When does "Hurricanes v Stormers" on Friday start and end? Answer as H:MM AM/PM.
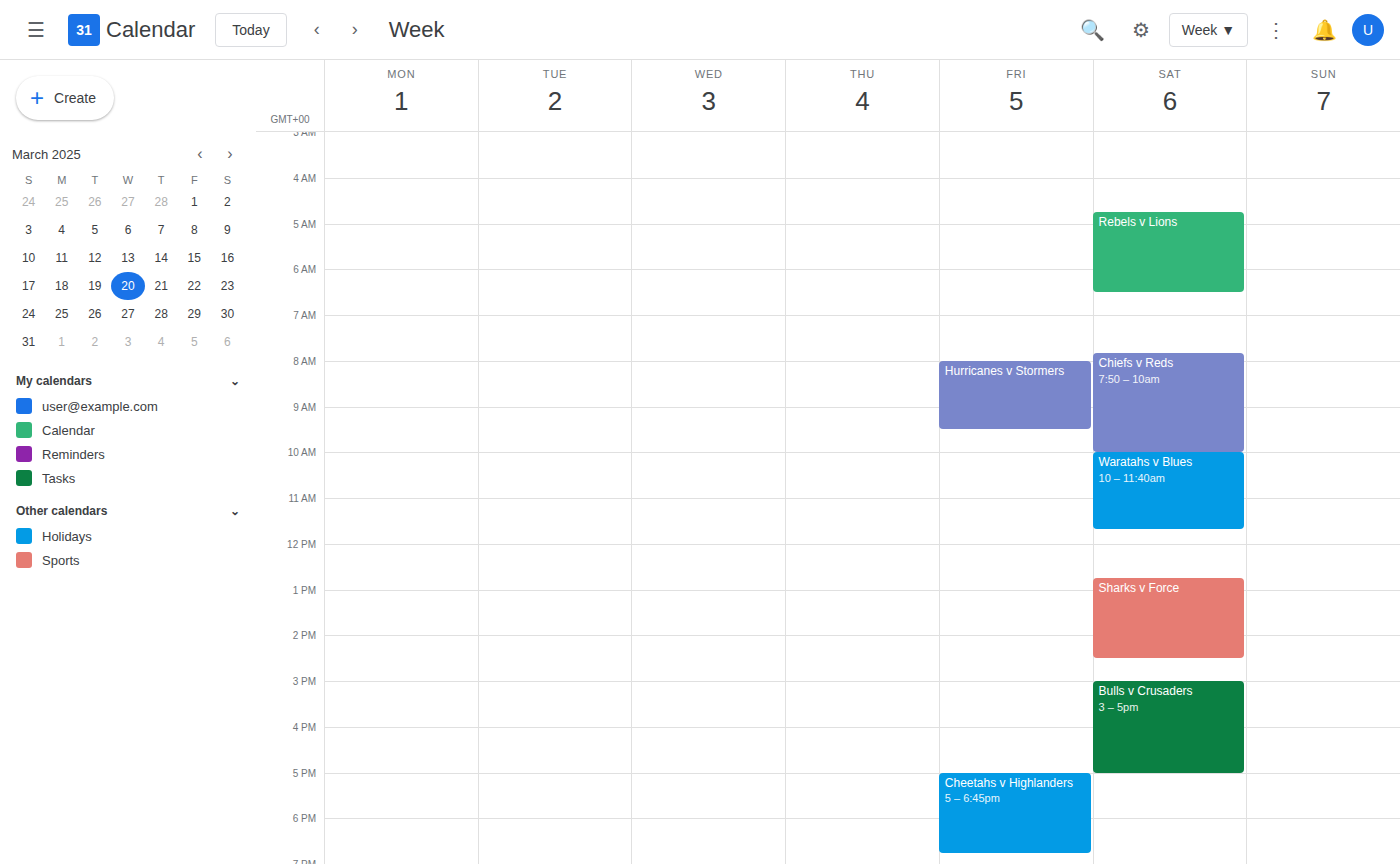
8:00 AM to 9:30 AM